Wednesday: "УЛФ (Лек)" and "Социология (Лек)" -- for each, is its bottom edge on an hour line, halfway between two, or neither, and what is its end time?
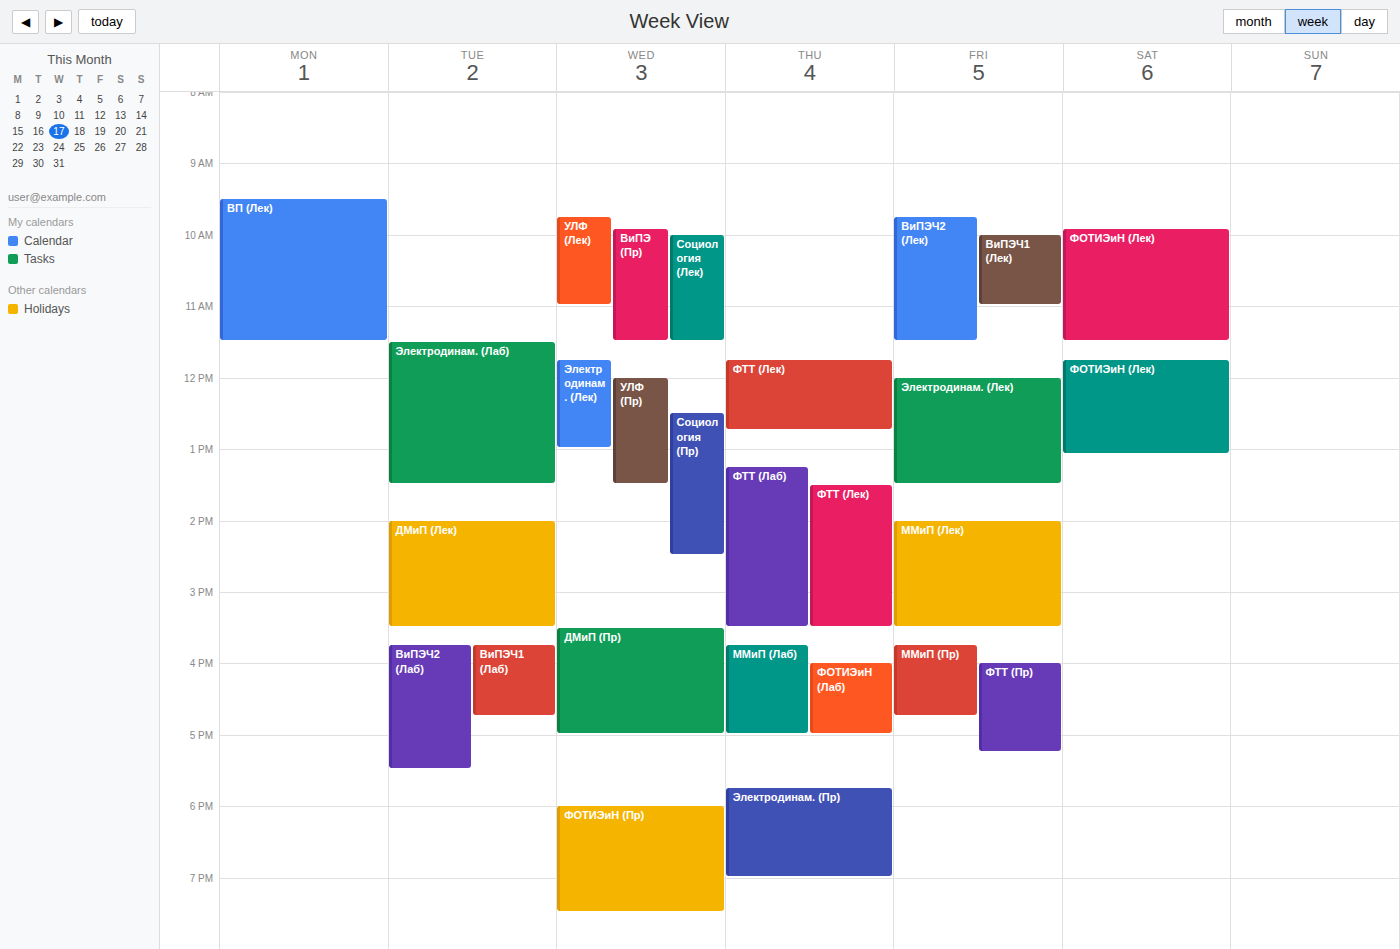
"УЛФ (Лек)": 11:00 AM, exactly on the 11 AM line. "Социология (Лек)": 11:30 AM, halfway between the 11 AM and 12 PM lines.